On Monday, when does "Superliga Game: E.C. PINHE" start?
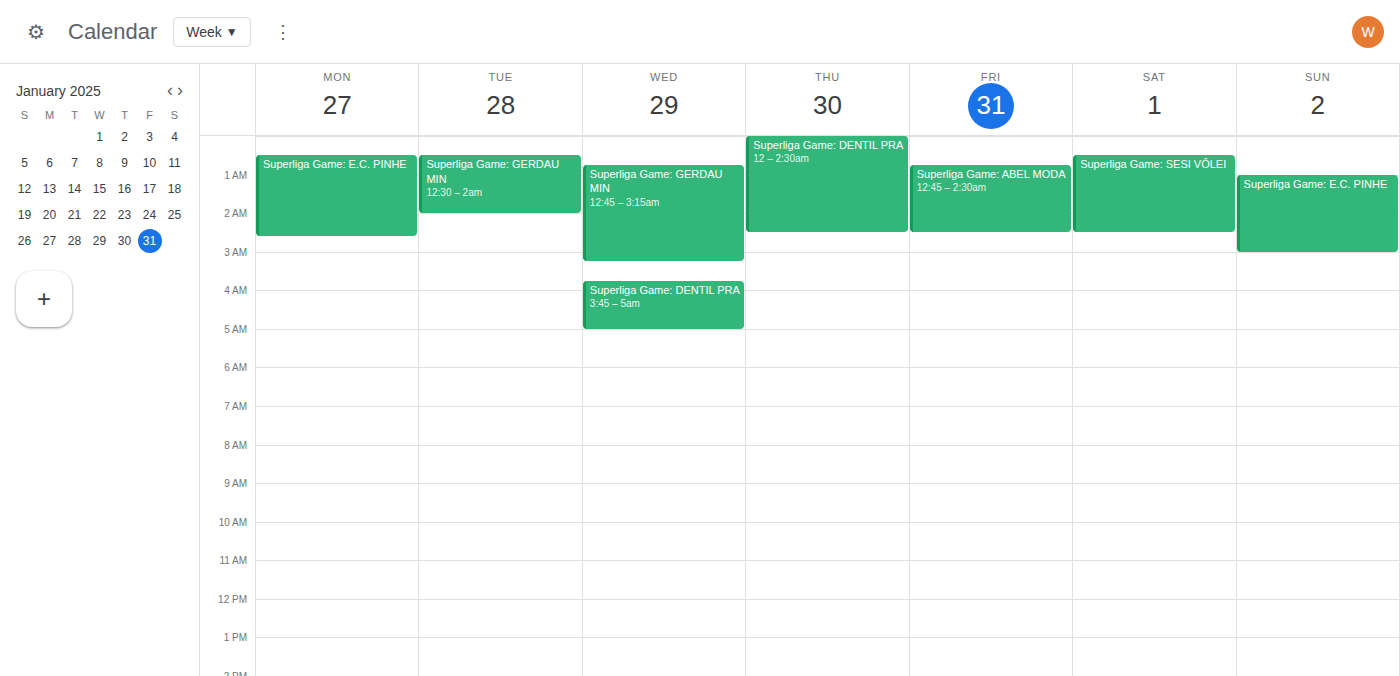
12:30 AM